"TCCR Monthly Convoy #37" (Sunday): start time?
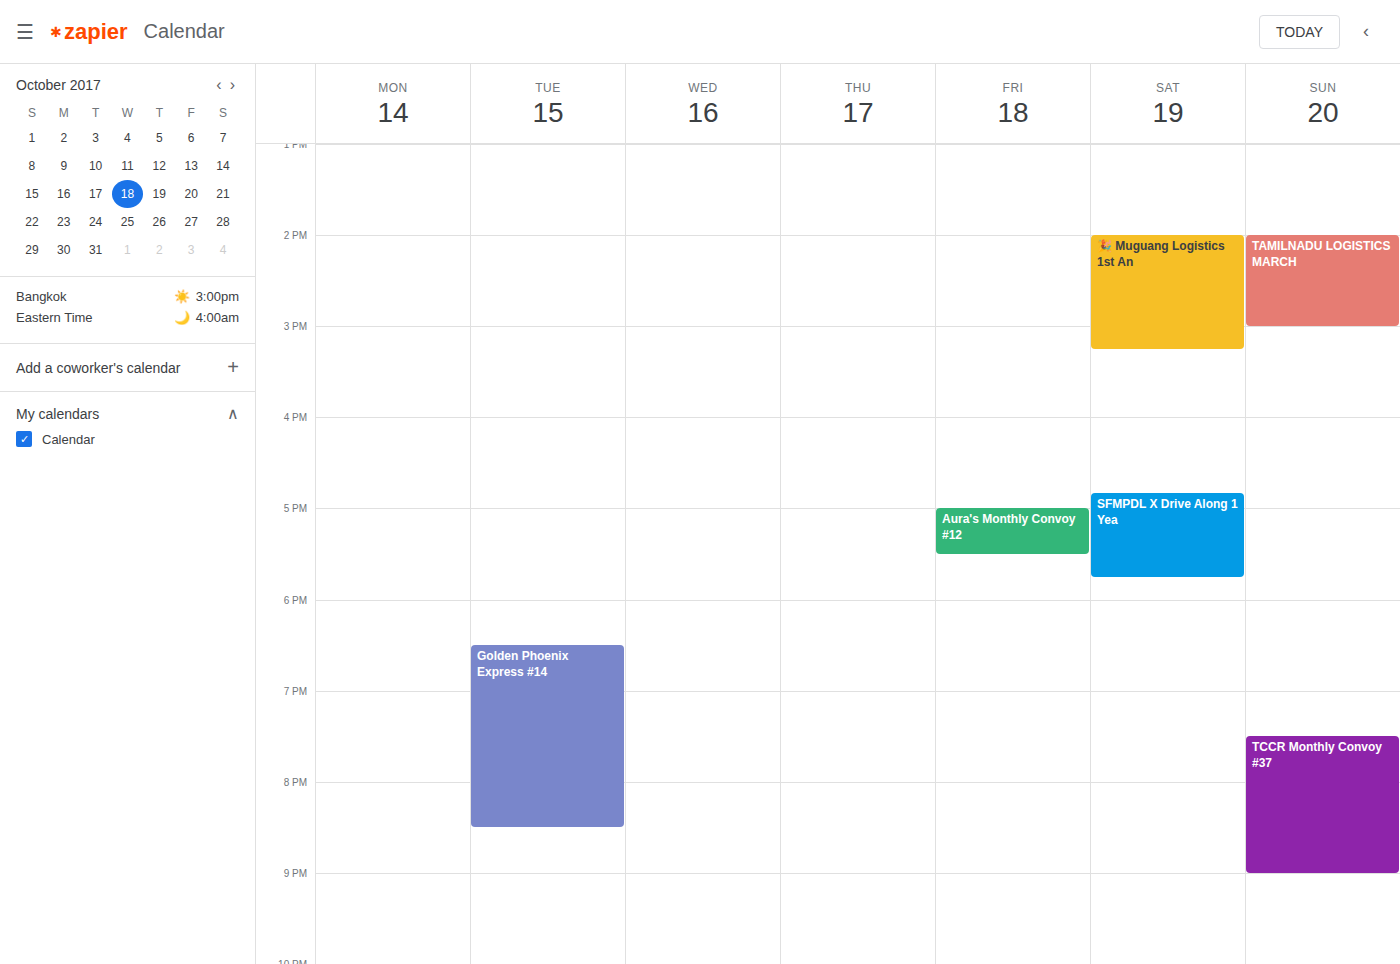
7:30 PM